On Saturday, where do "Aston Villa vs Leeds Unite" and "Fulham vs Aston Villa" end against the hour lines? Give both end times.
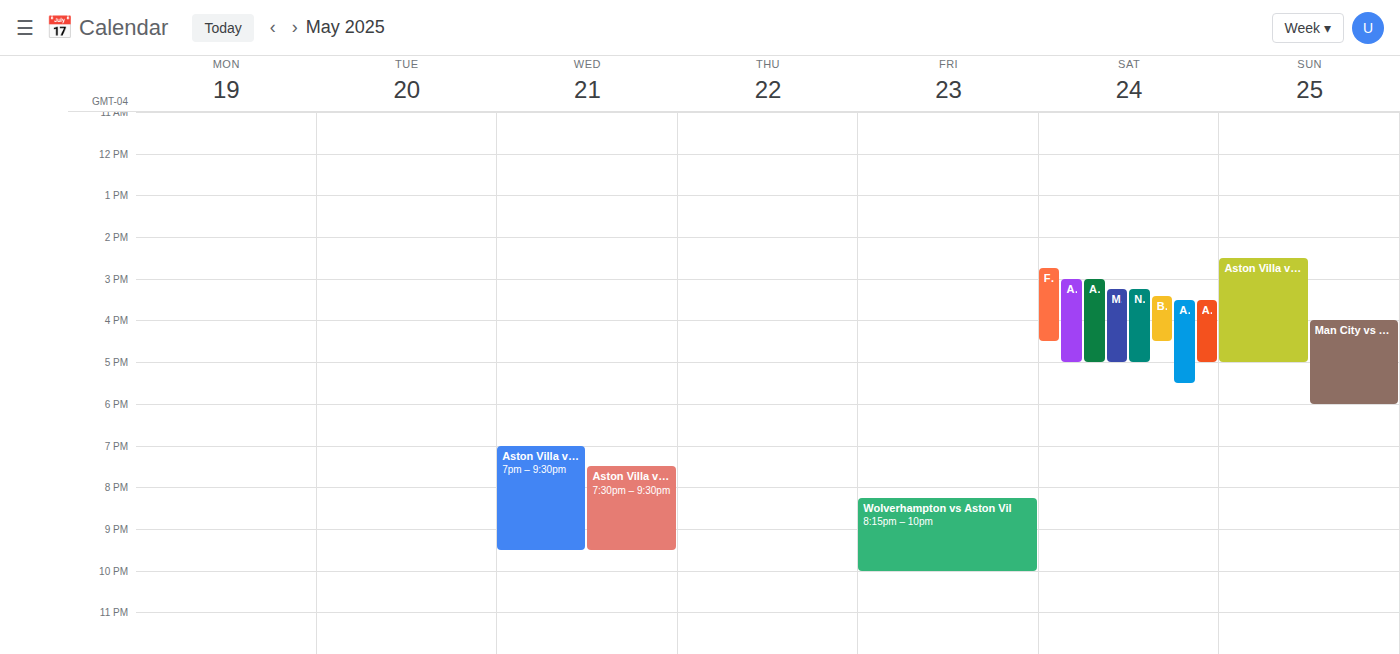
"Aston Villa vs Leeds Unite": 5:00 PM, exactly on the 5 PM line. "Fulham vs Aston Villa": 4:30 PM, halfway between the 4 PM and 5 PM lines.